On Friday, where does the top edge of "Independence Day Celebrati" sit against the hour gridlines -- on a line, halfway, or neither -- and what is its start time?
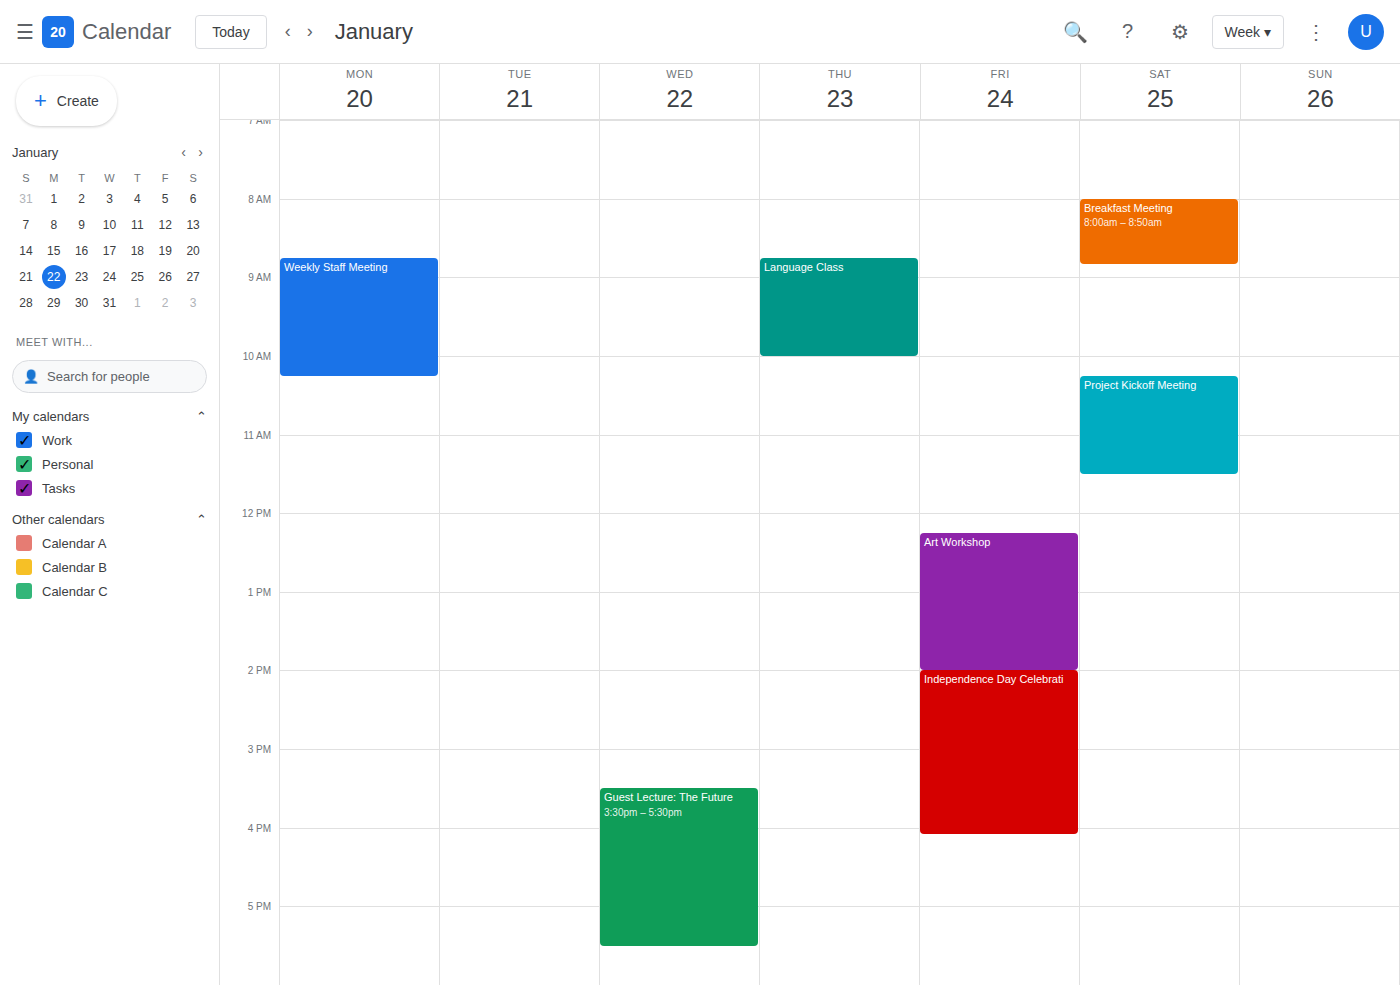
2:00 PM -- exactly on the 2 PM line.